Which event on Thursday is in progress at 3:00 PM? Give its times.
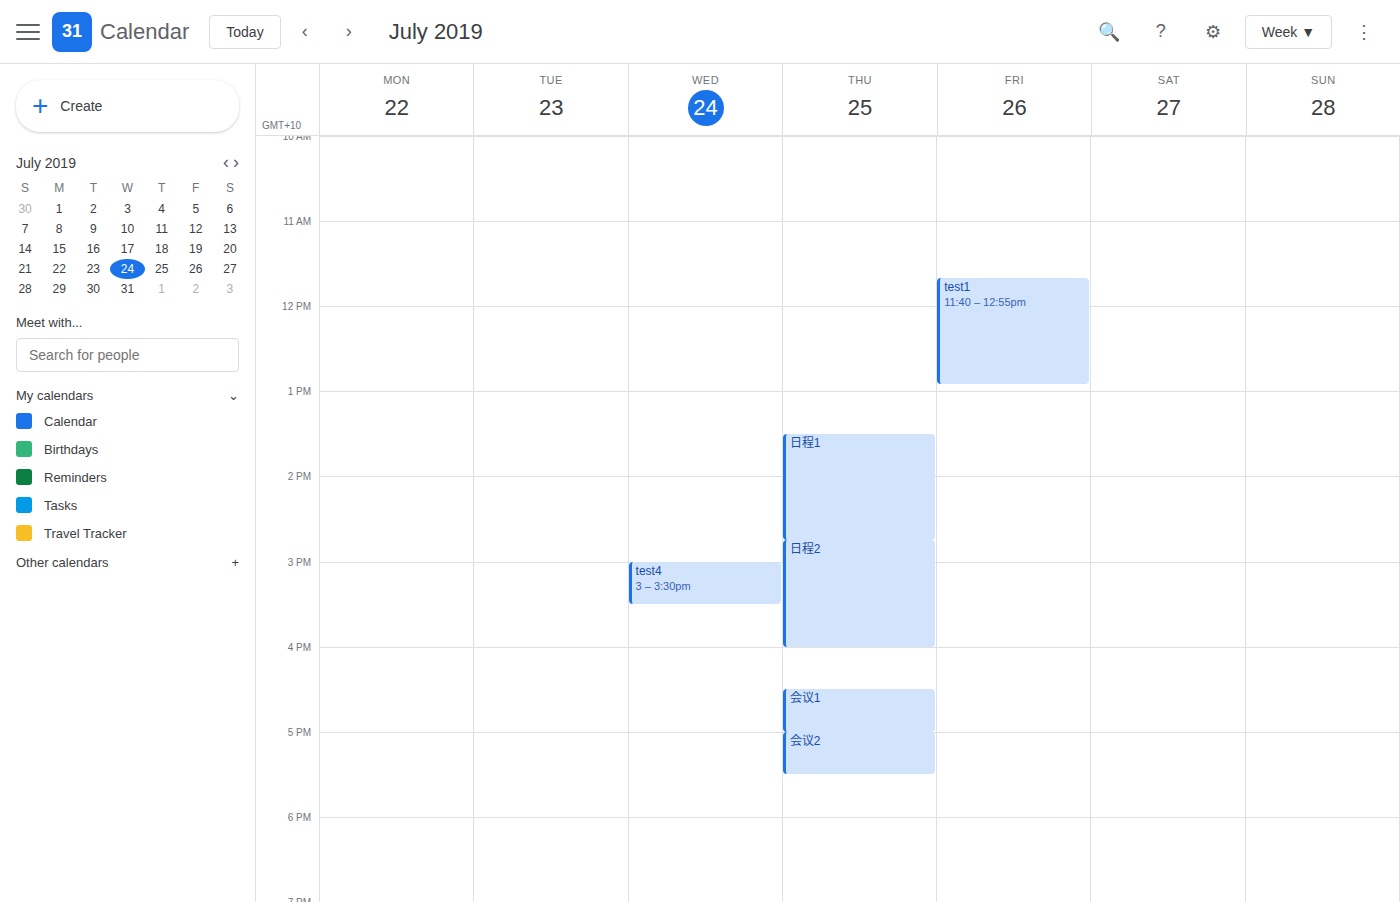
"日程2", 2:45 PM to 4:00 PM